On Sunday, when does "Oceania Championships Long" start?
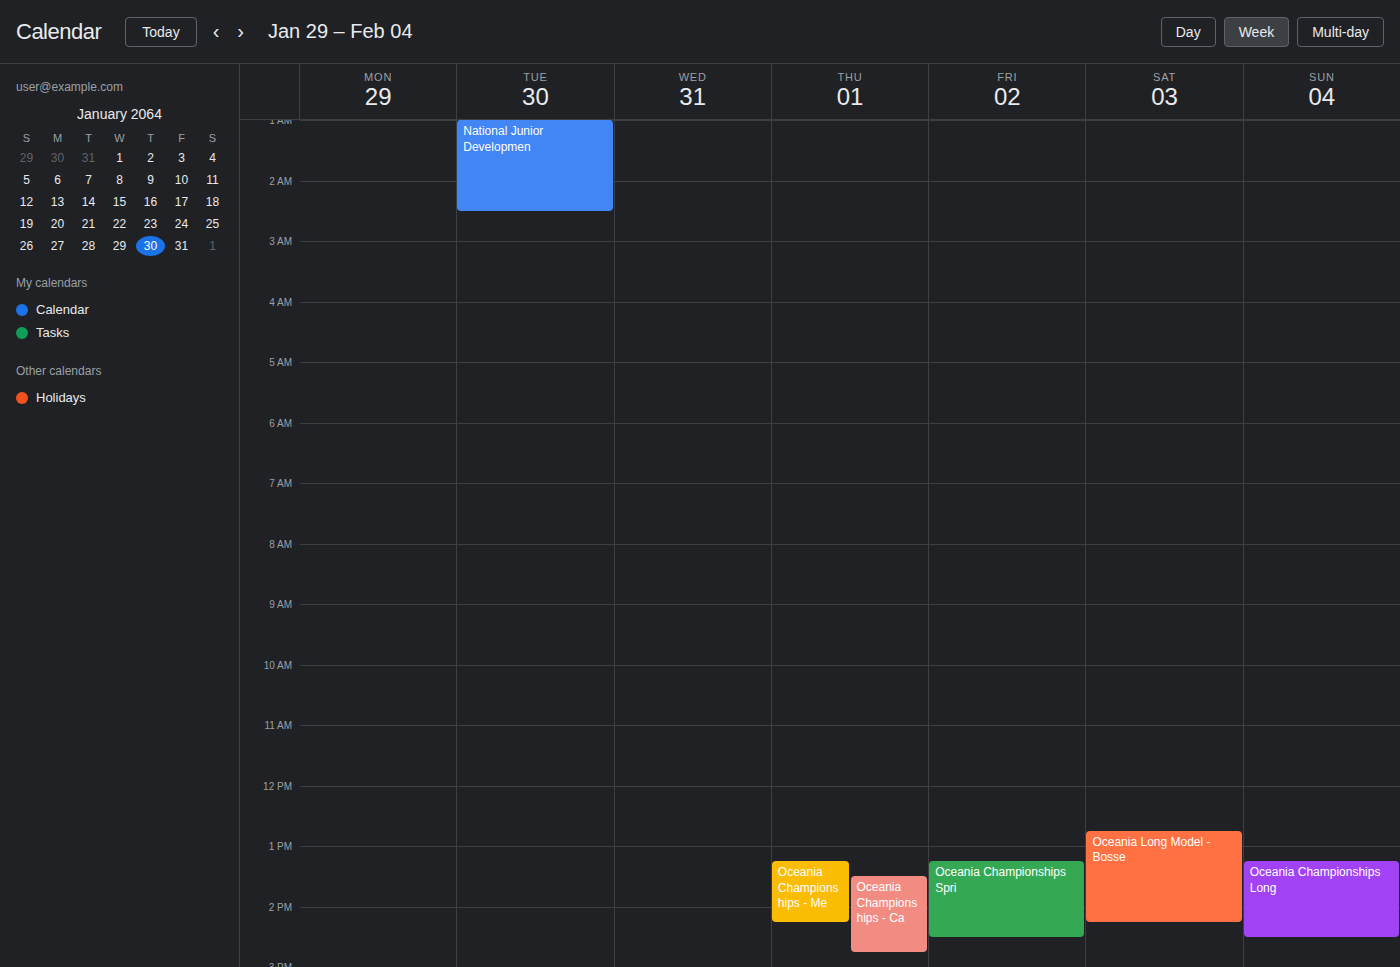
1:15 PM